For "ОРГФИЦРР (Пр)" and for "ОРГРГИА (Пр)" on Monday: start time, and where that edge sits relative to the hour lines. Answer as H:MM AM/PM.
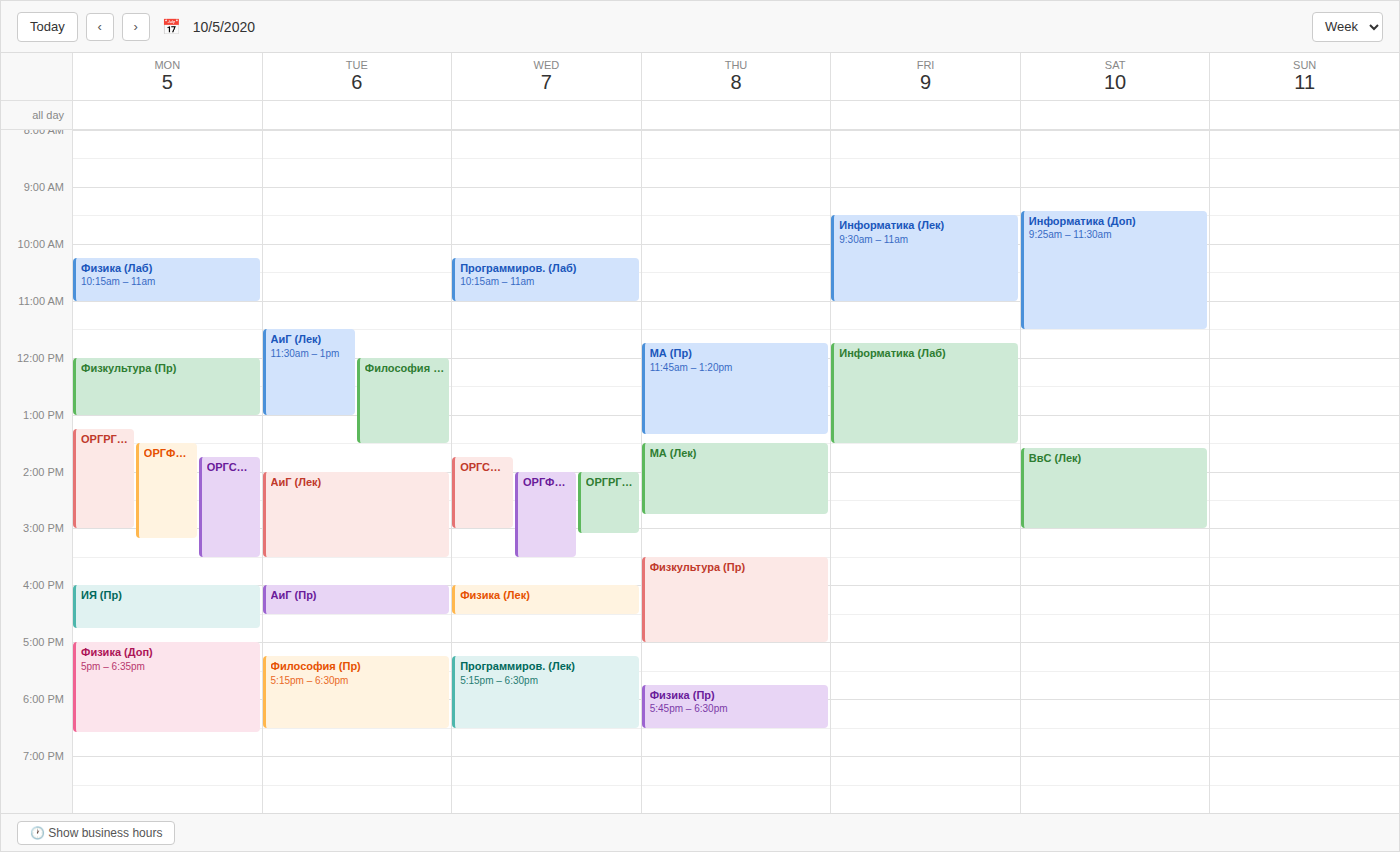
"ОРГФИЦРР (Пр)": 1:30 PM, halfway between the 1 PM and 2 PM lines. "ОРГРГИА (Пр)": 1:15 PM, neither: a quarter of the way from the 1 PM line to the 2 PM line.